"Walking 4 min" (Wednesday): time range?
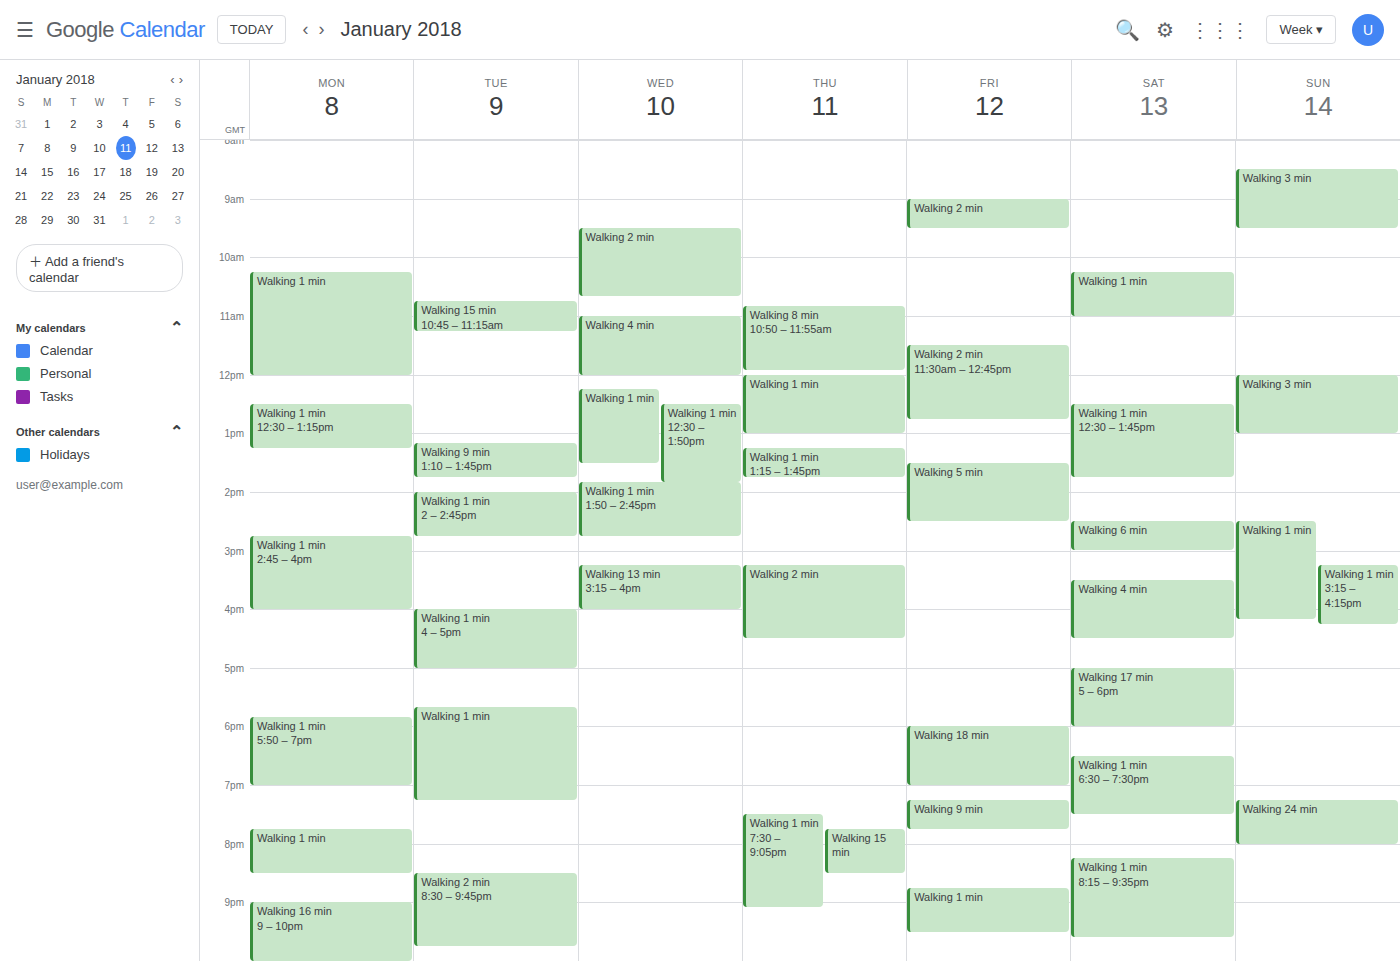
11:00 to 12:00